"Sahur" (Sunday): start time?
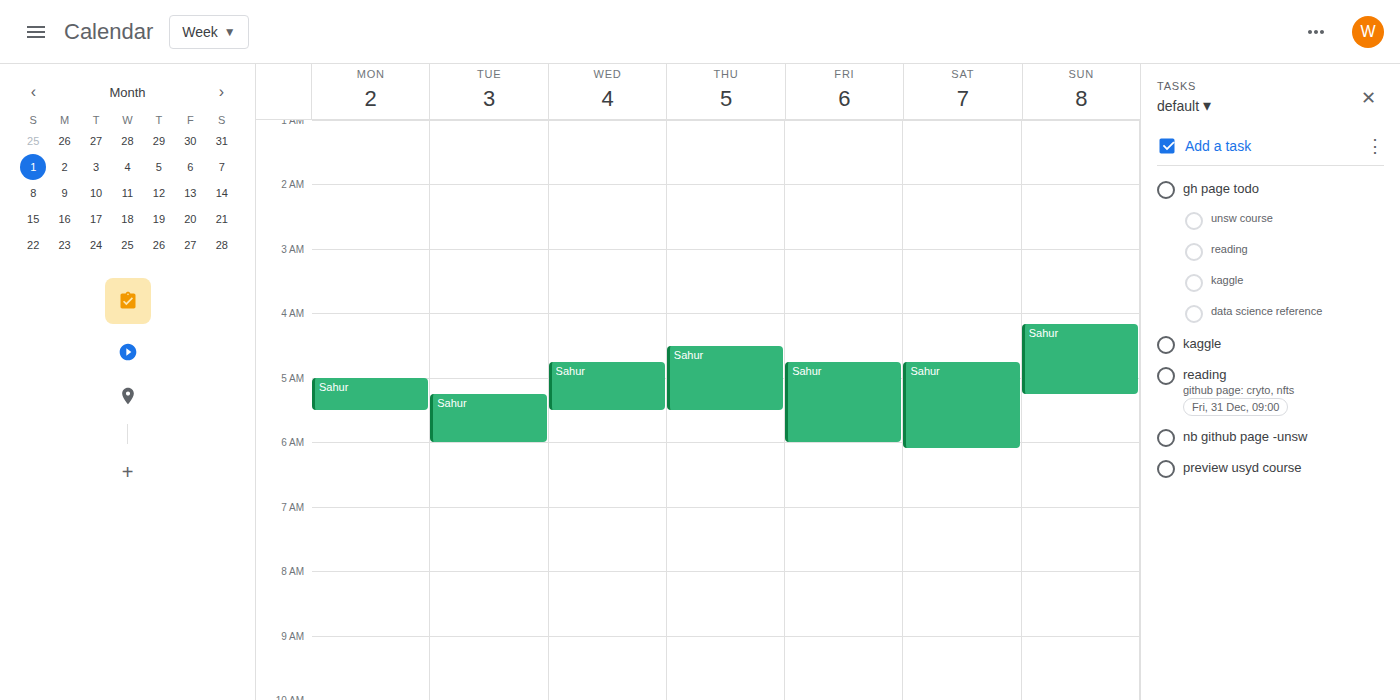
4:10 AM